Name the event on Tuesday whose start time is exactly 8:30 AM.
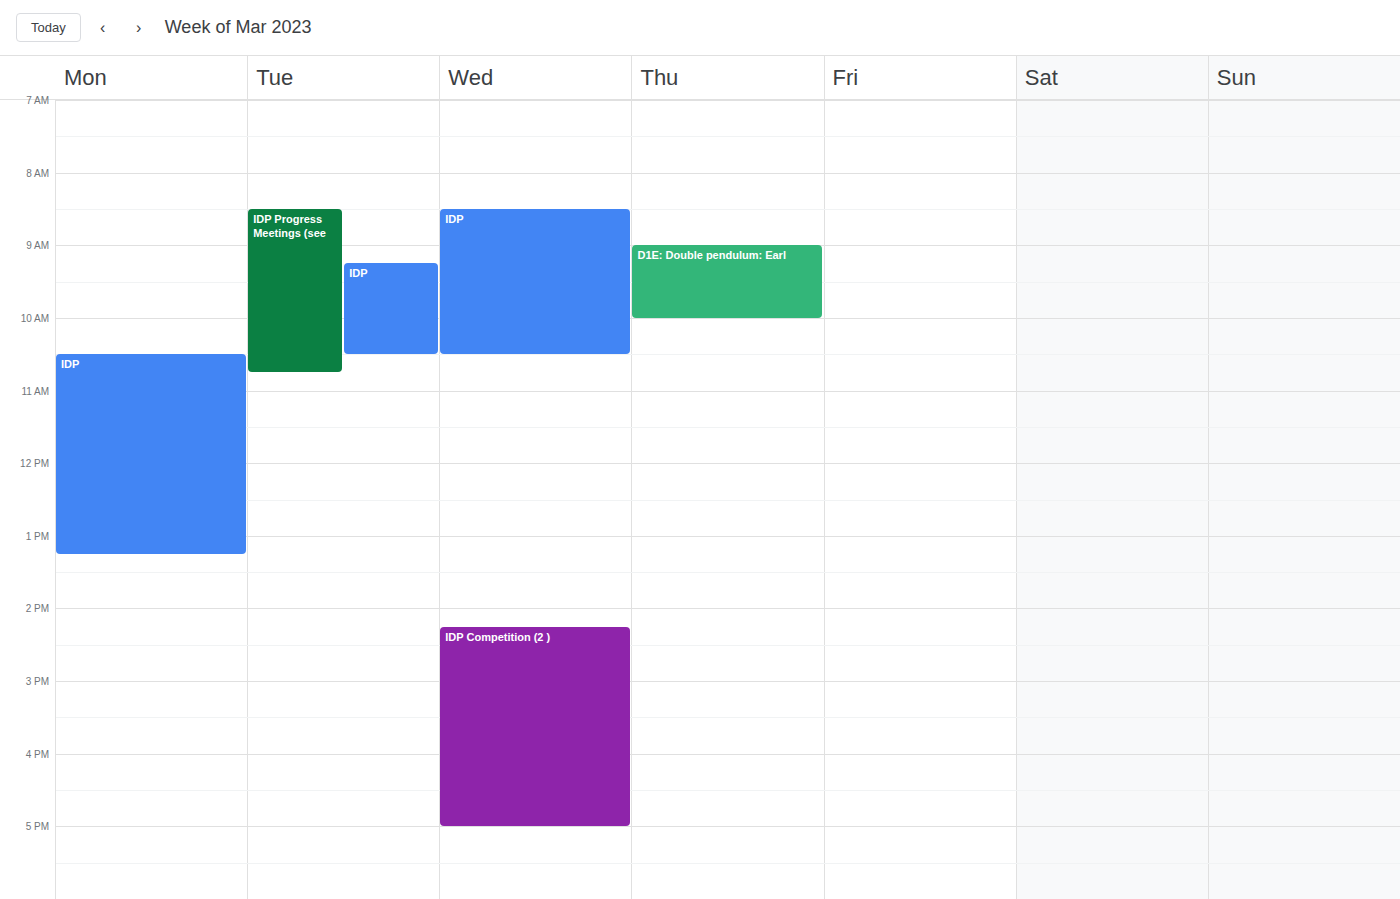
"IDP Progress Meetings (see"